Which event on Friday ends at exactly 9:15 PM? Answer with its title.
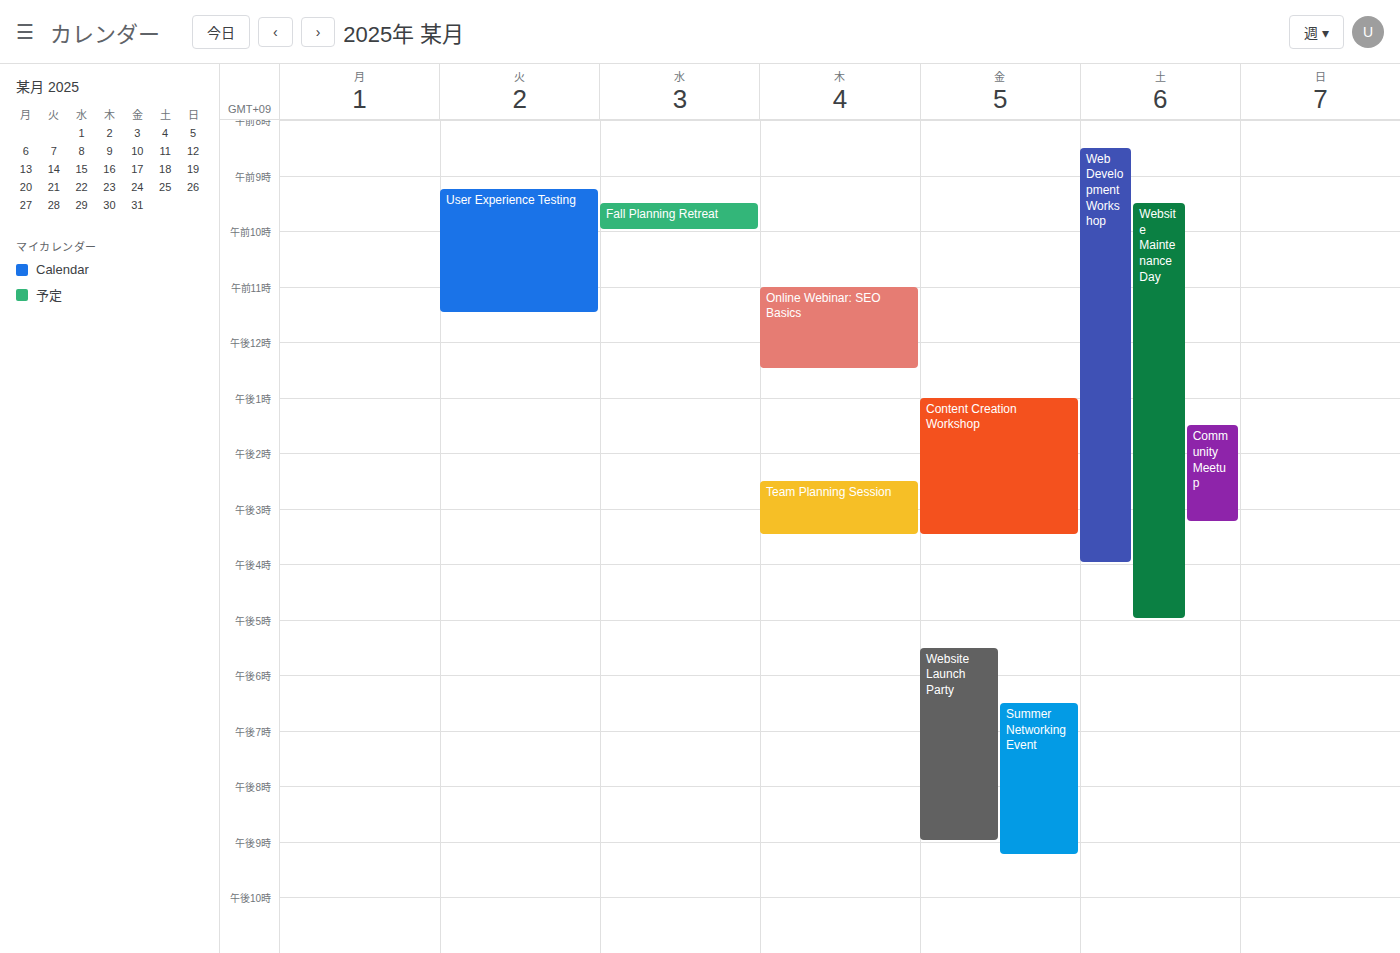
"Summer Networking Event"